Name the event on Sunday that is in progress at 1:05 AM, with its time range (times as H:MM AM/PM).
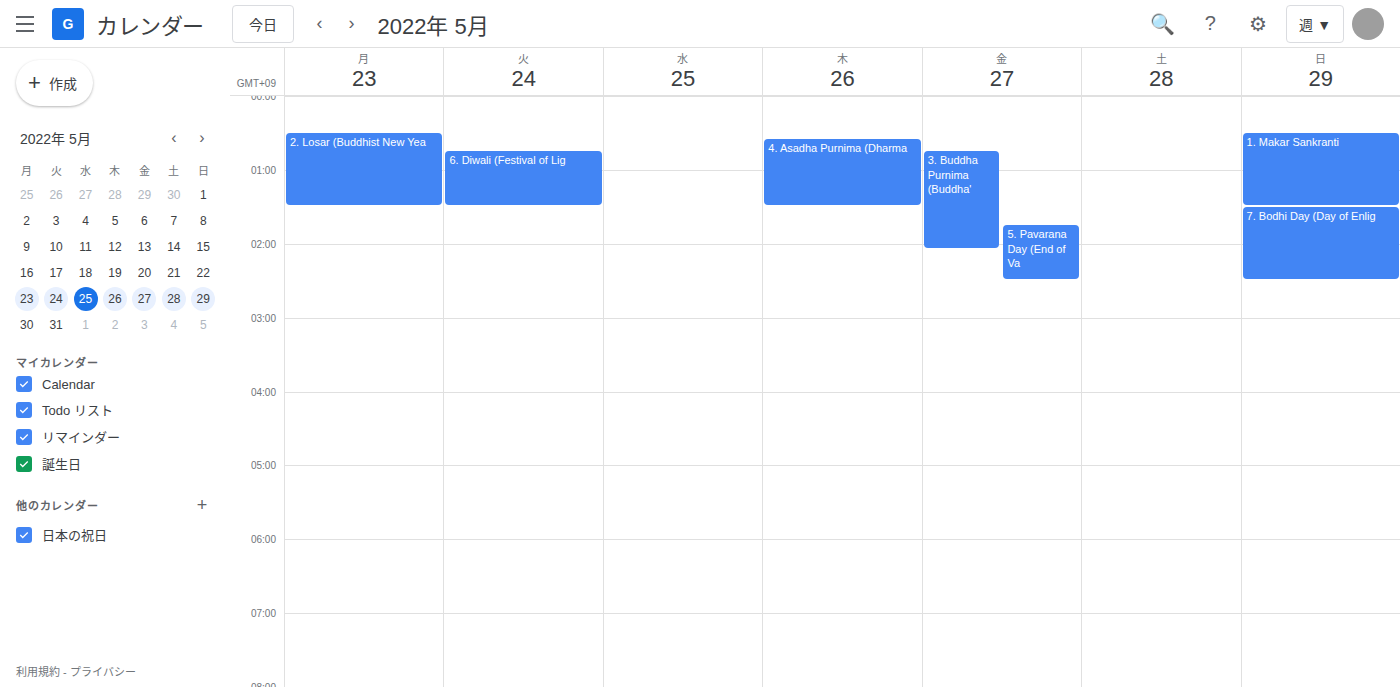
"1. Makar Sankranti", 12:30 AM to 1:30 AM